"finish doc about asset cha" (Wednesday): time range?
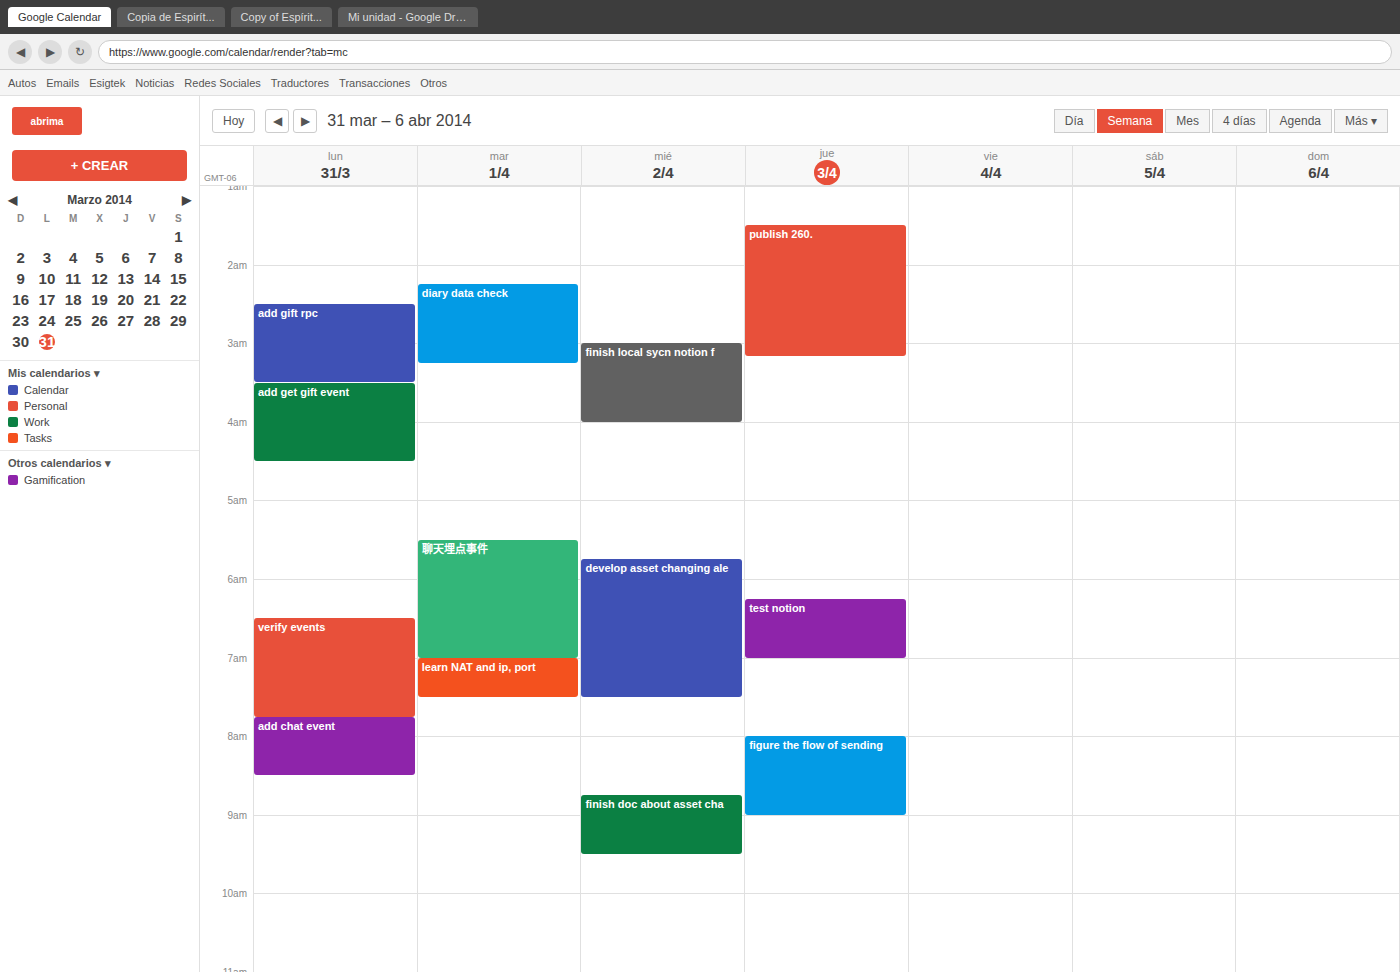
8:45 AM to 9:30 AM